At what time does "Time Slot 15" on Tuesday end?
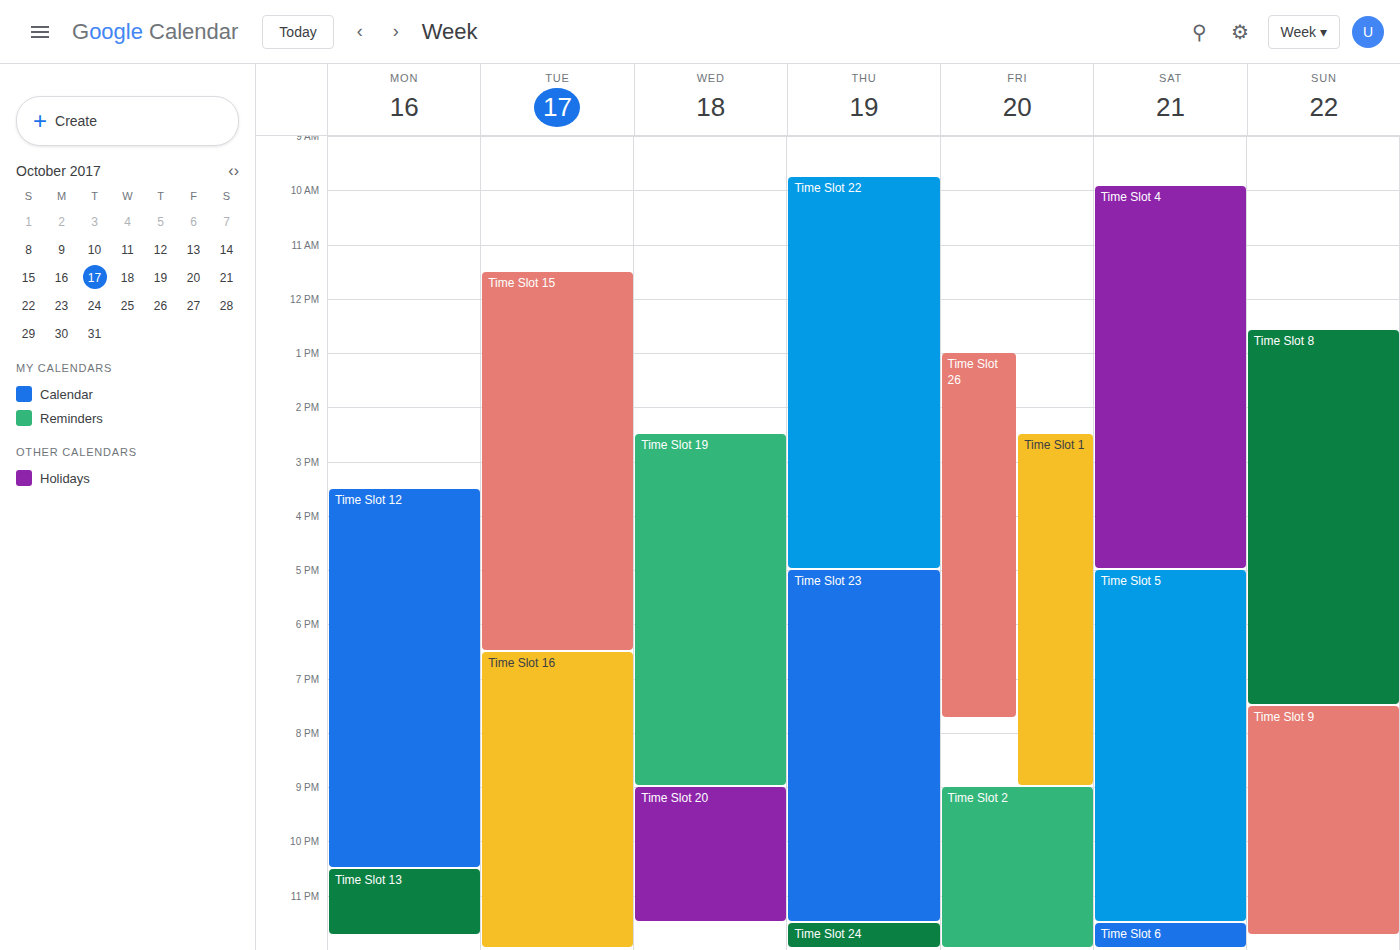
6:30 PM